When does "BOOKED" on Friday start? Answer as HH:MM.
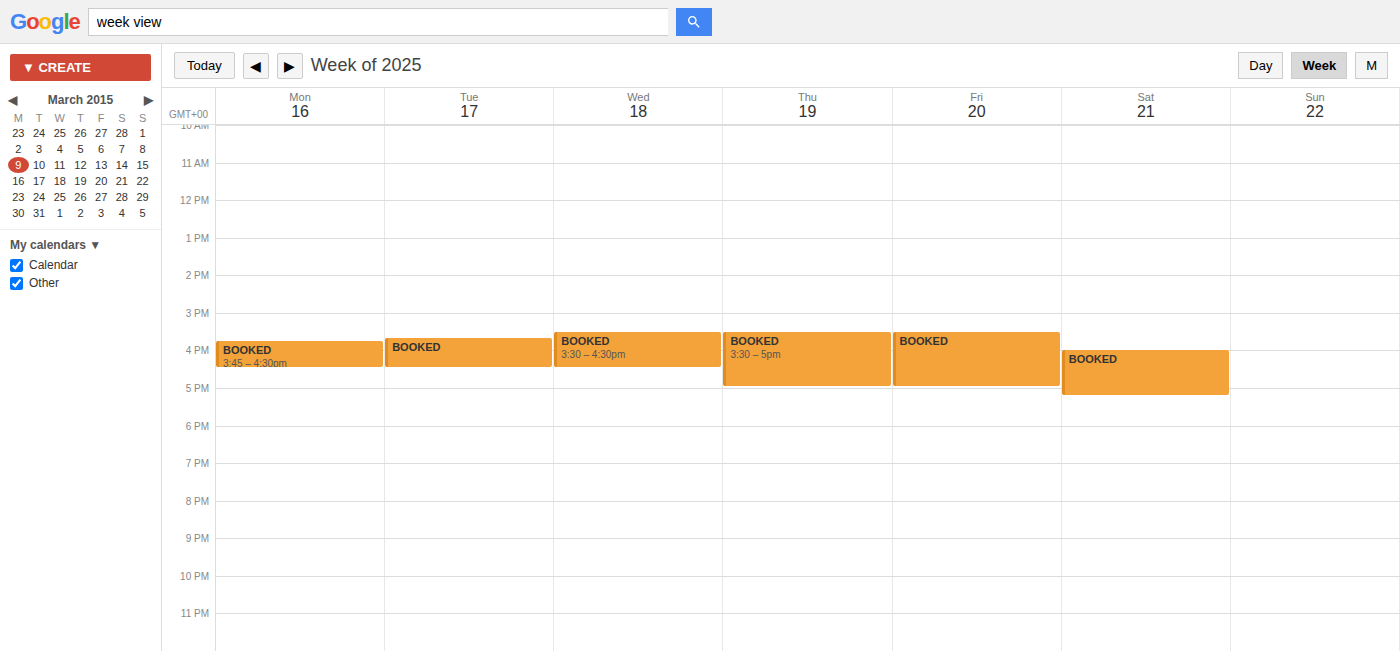
15:30